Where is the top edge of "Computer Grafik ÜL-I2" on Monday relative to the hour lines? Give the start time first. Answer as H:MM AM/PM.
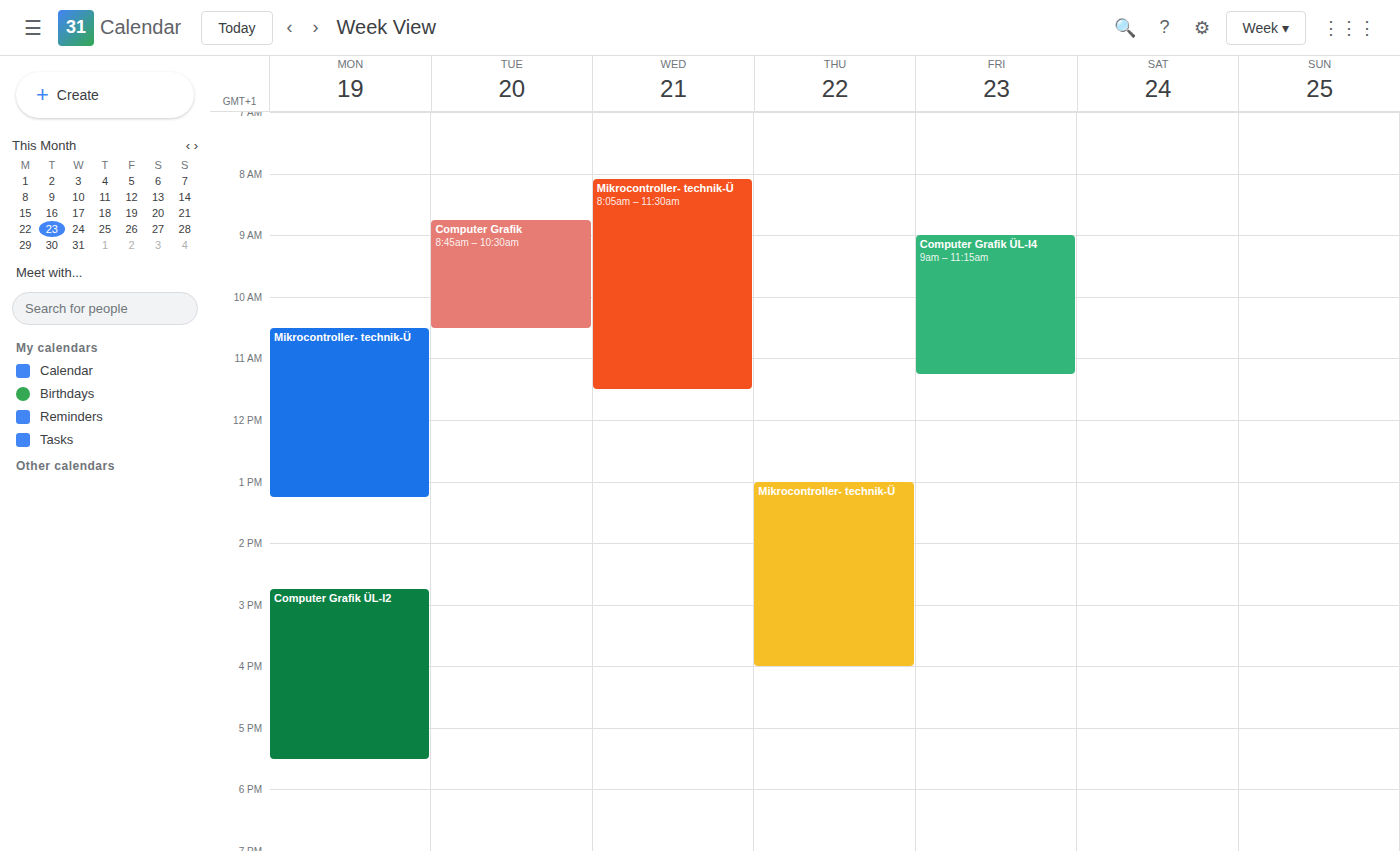
2:45 PM -- neither: three quarters of the way from the 2 PM line to the 3 PM line.